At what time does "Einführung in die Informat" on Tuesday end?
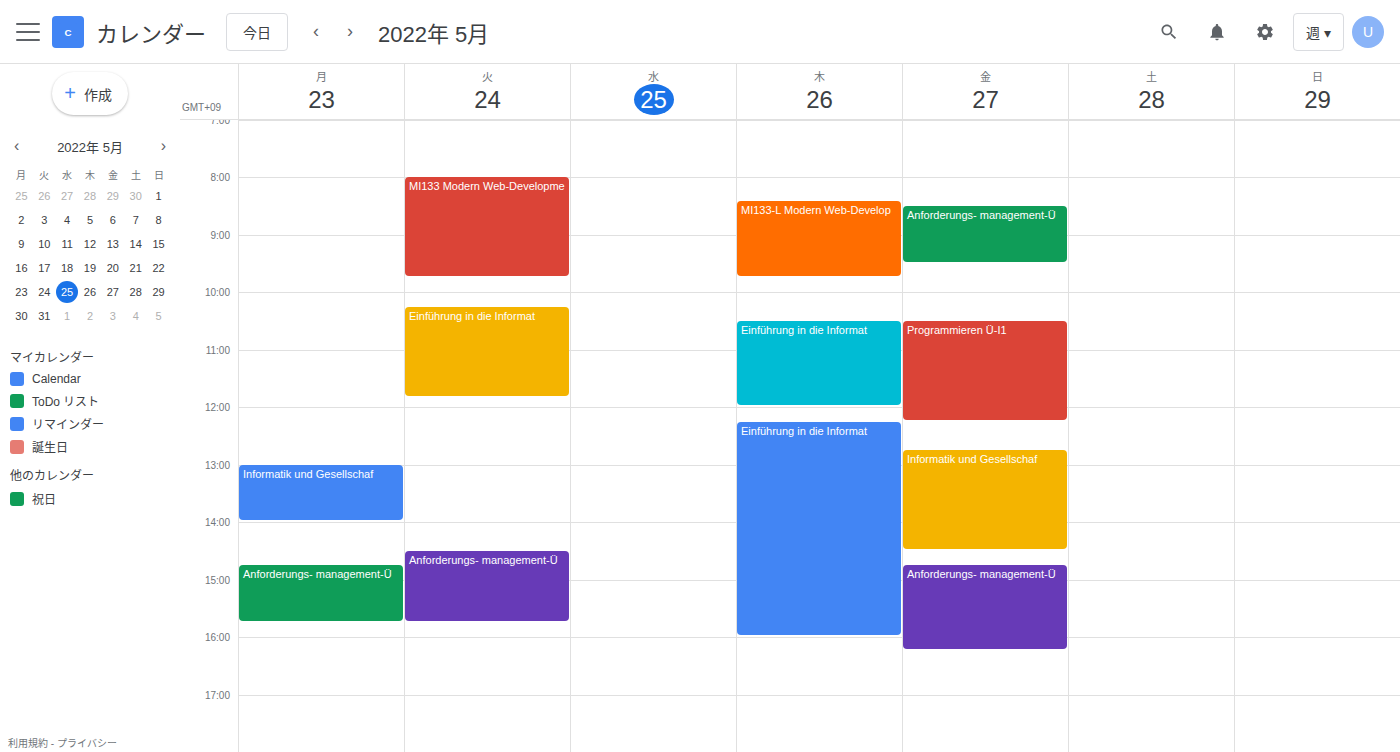
11:50 AM